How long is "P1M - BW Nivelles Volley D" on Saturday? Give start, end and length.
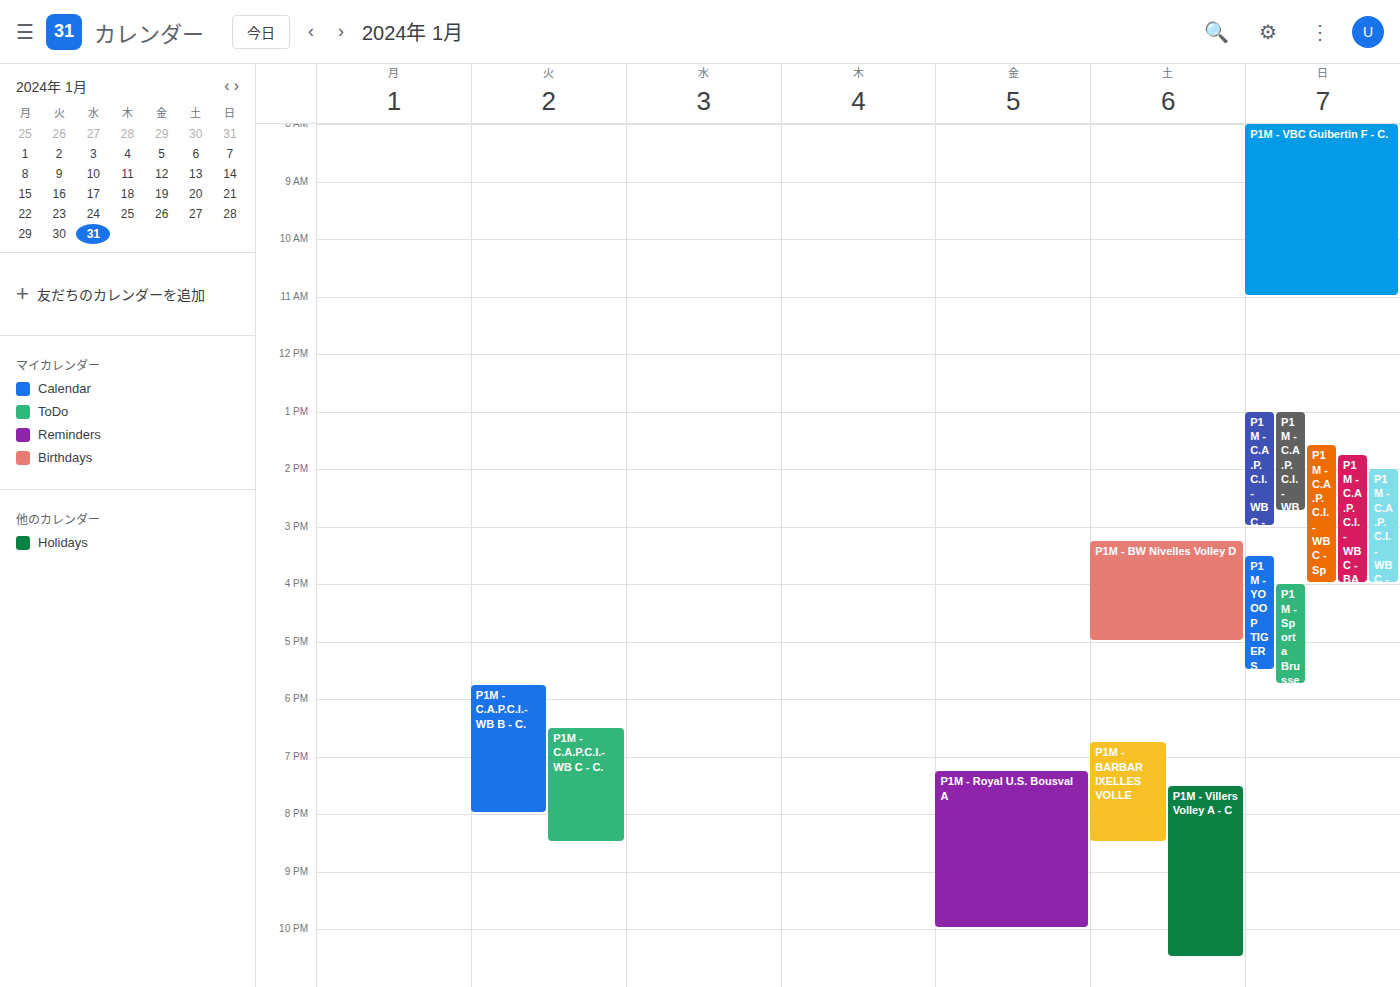
3:15 PM to 5:00 PM, 1 hour 45 minutes